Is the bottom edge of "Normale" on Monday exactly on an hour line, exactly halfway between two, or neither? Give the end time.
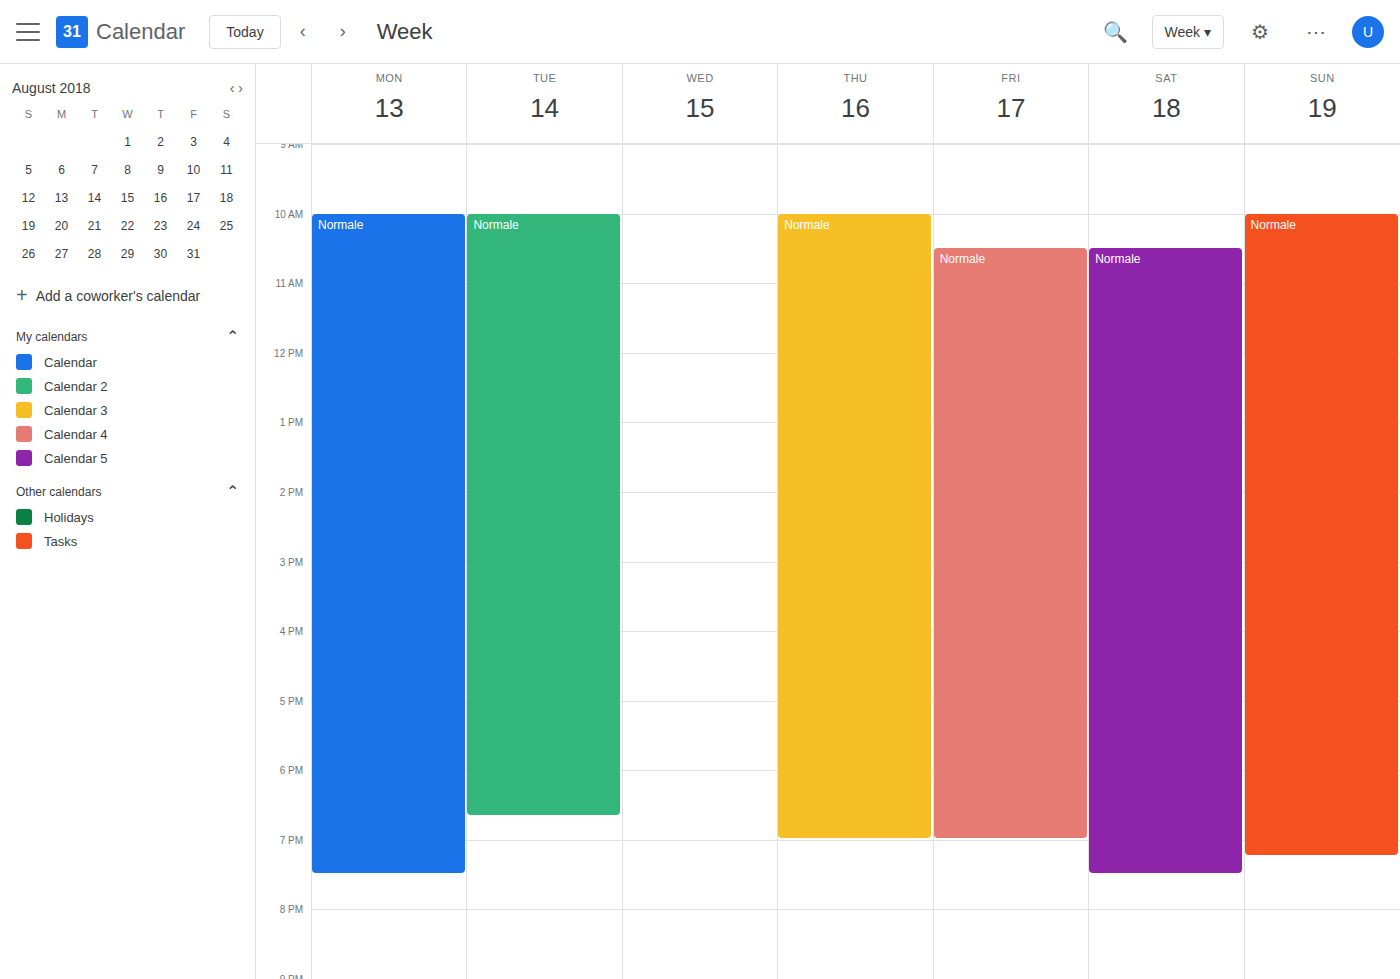
7:30 PM -- halfway between the 7 PM and 8 PM lines.